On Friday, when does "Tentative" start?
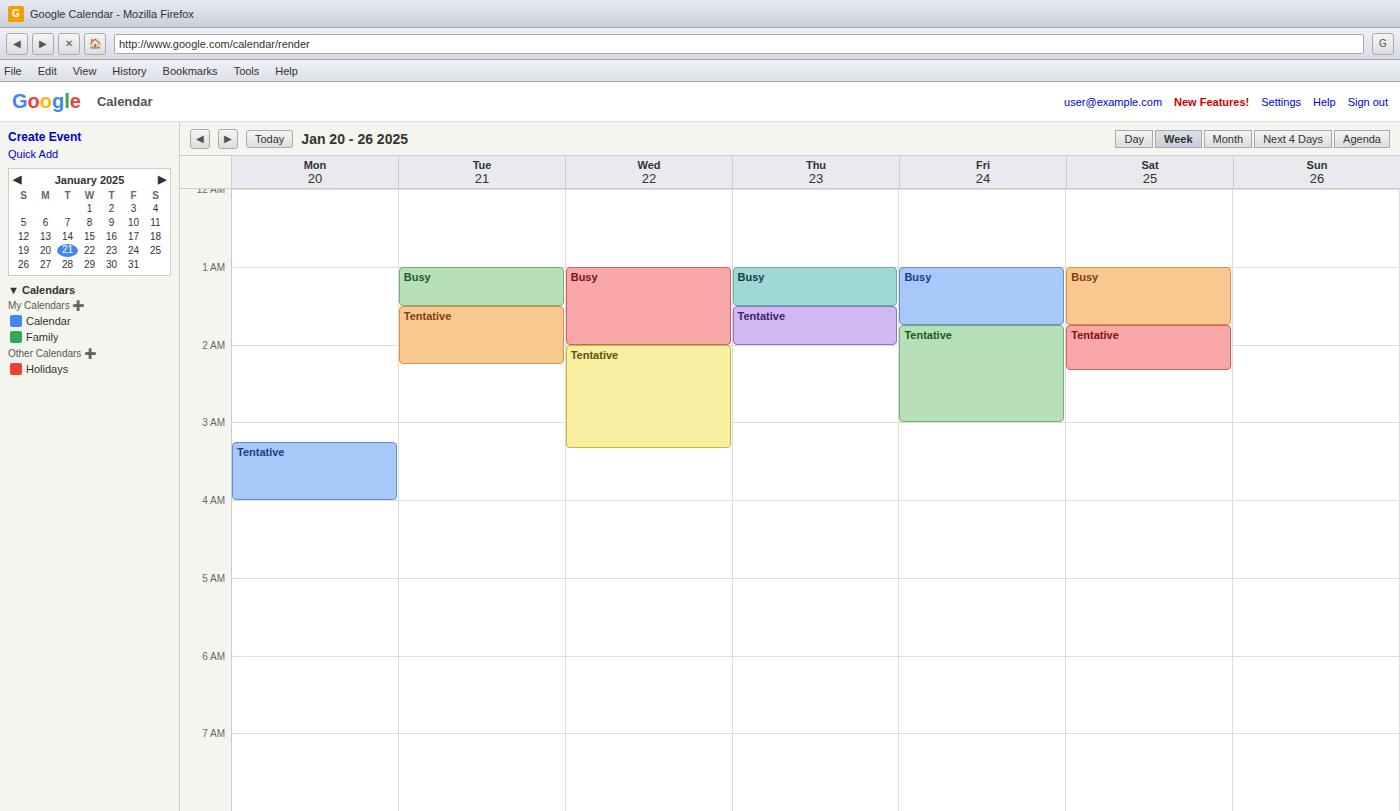
1:45 AM